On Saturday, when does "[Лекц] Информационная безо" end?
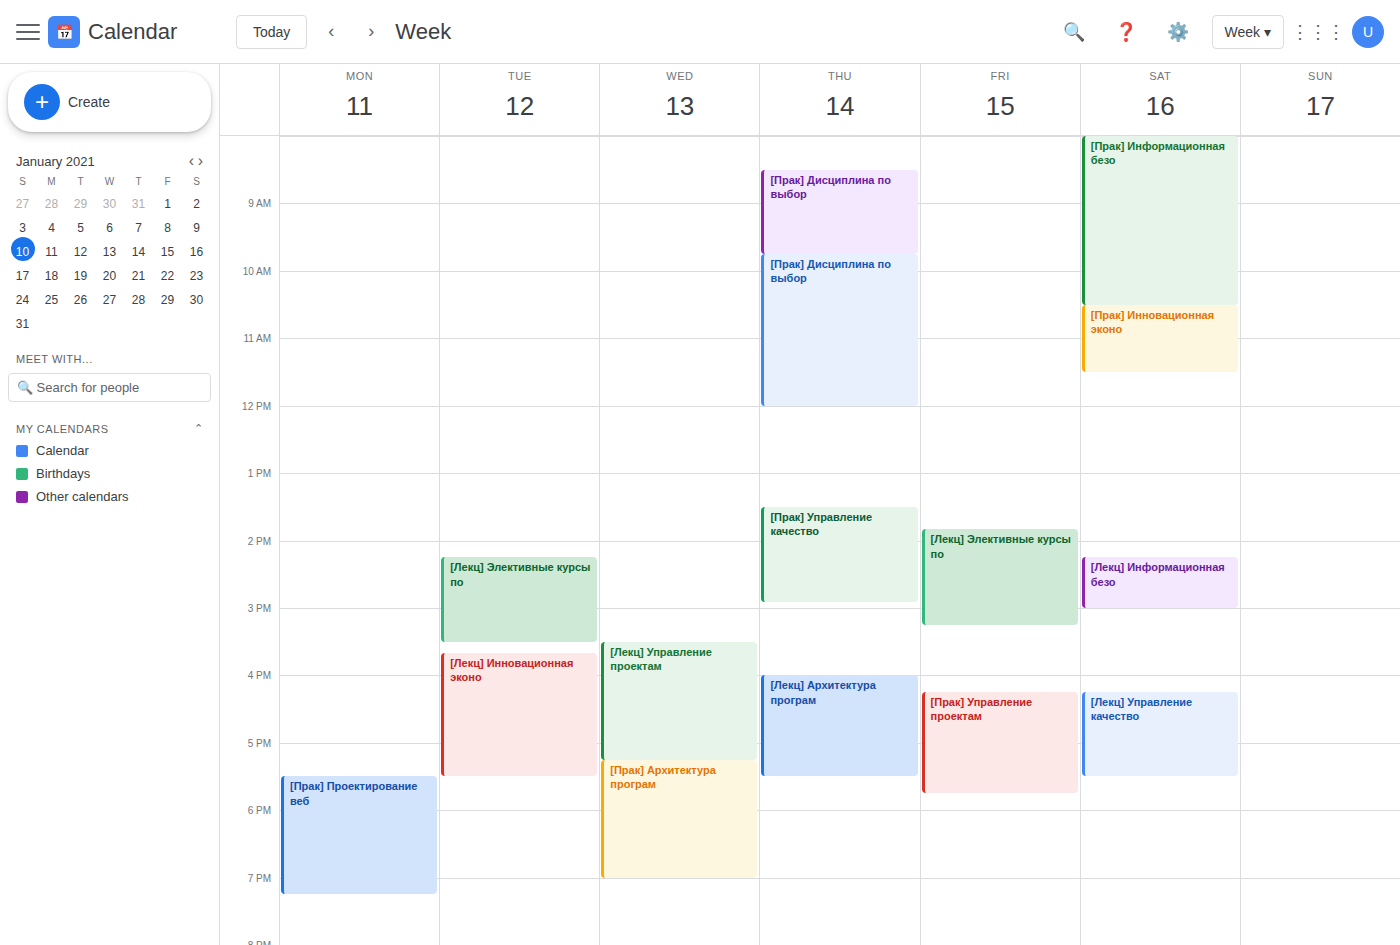
3:00 PM